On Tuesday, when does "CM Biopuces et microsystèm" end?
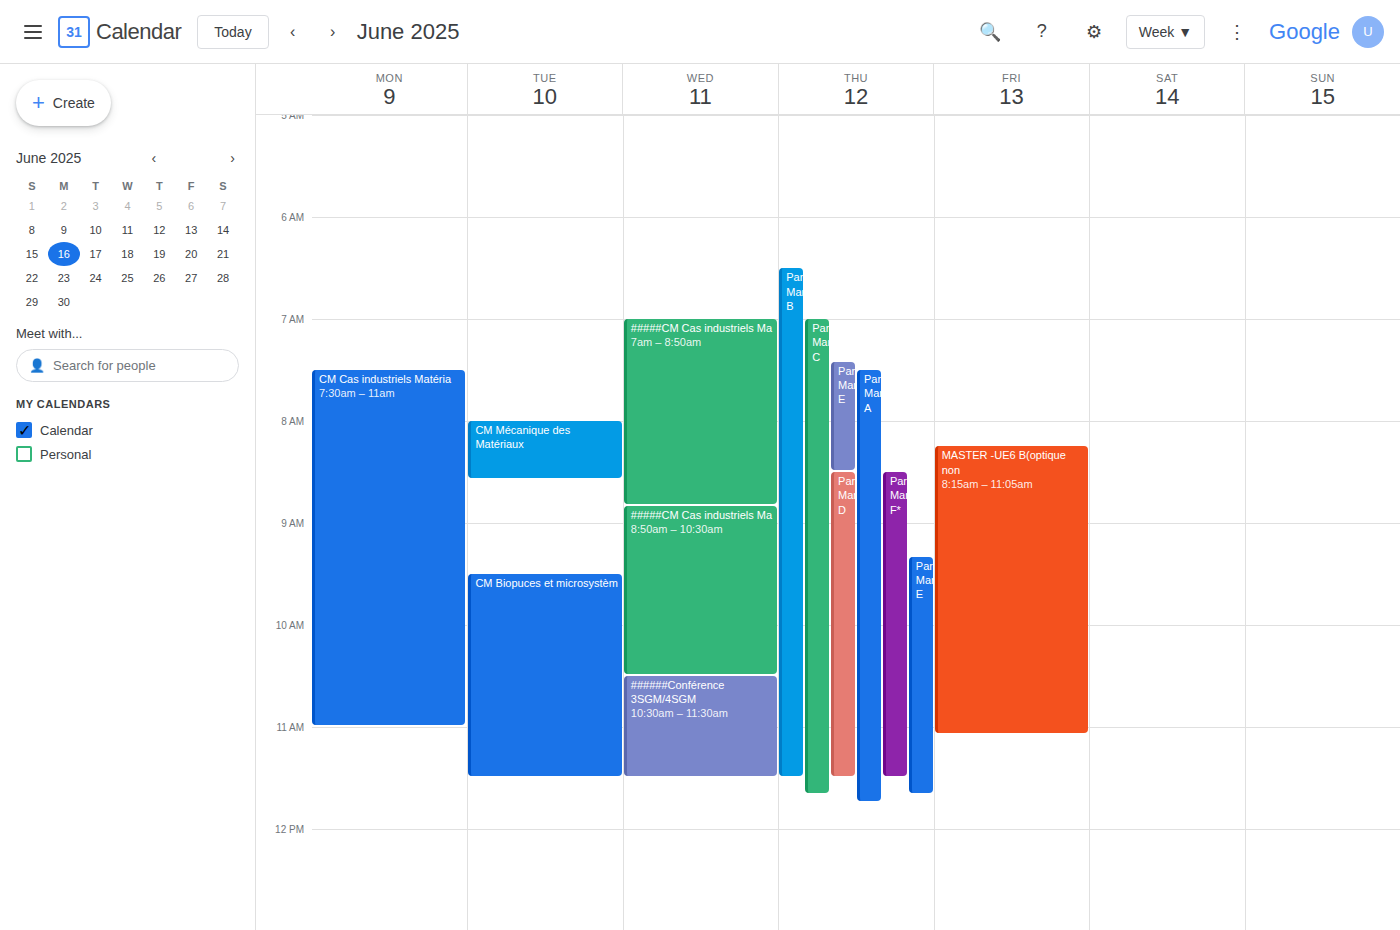
11:30 AM